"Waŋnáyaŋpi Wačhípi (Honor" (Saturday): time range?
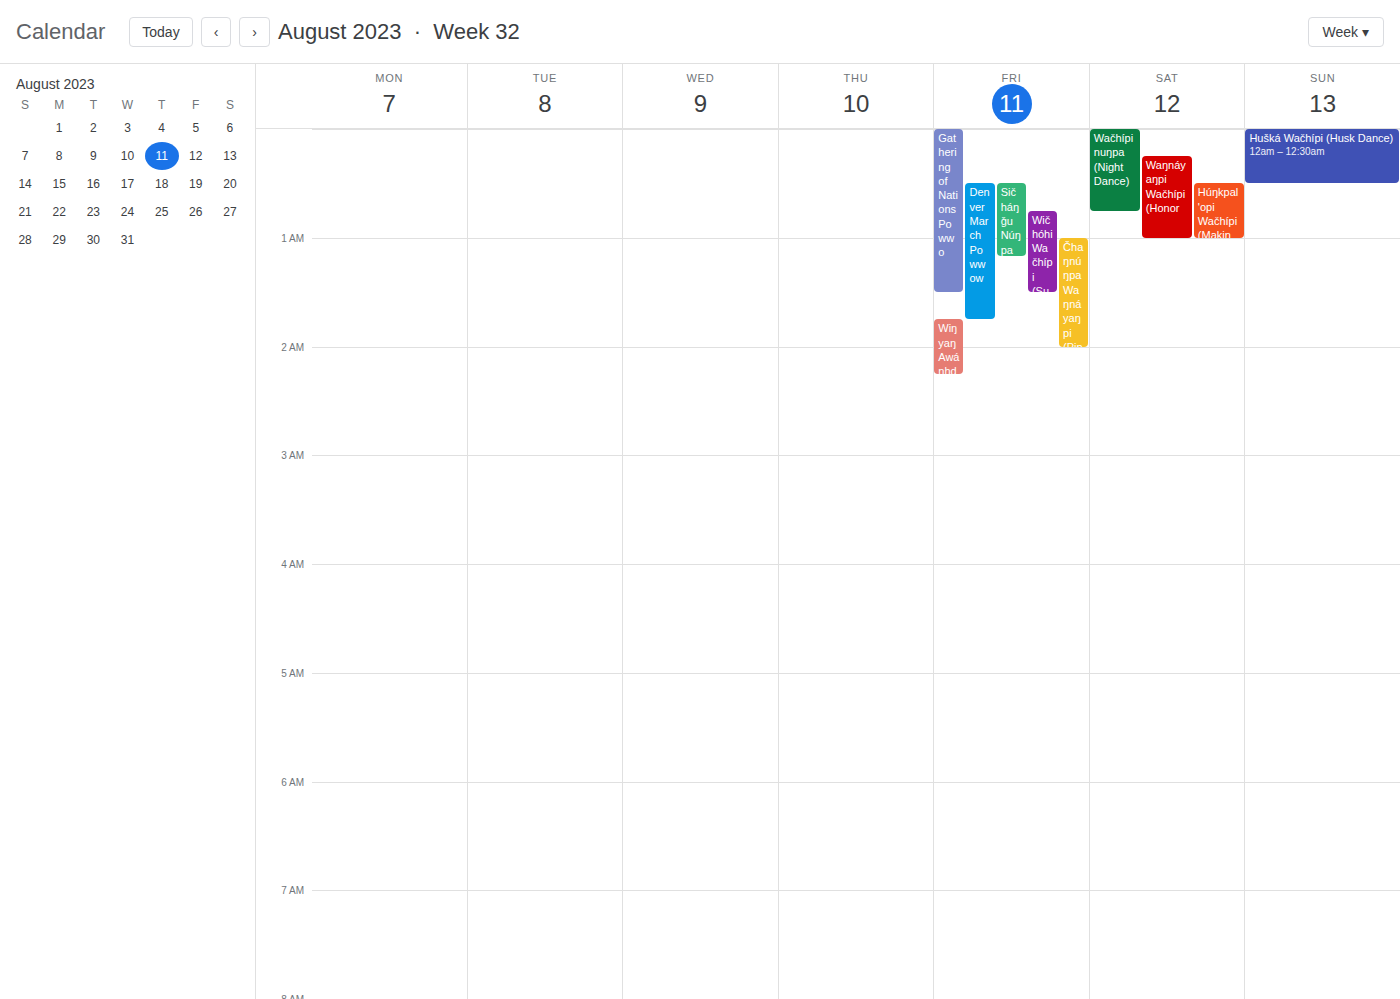
12:15 AM to 1:00 AM